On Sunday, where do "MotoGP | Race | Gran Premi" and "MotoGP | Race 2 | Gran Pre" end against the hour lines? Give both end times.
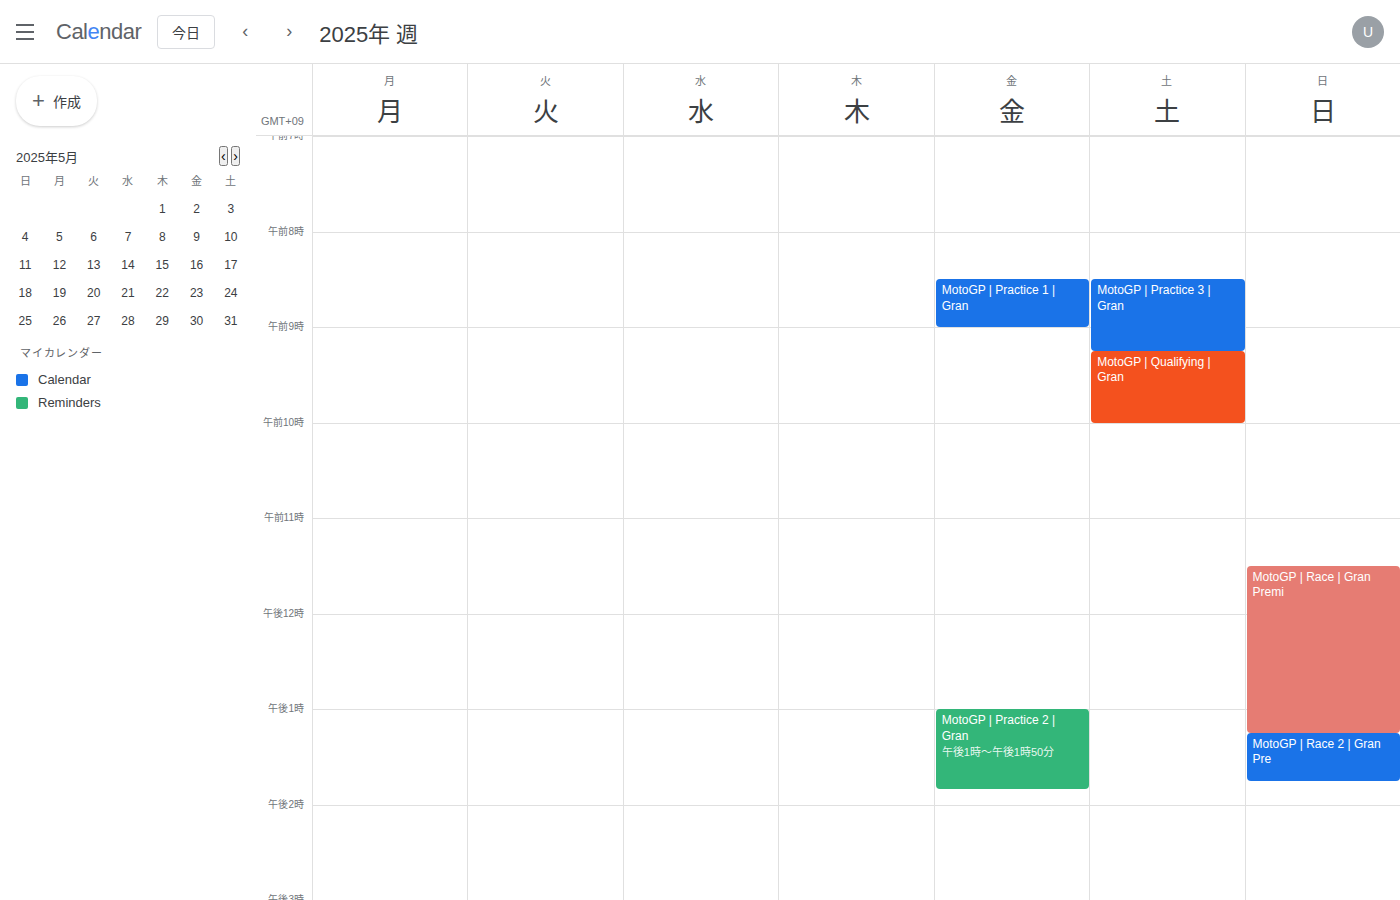
"MotoGP | Race | Gran Premi": 13:15, neither: a quarter of the way from the 13:00 line to the 14:00 line. "MotoGP | Race 2 | Gran Pre": 13:45, neither: three quarters of the way from the 13:00 line to the 14:00 line.